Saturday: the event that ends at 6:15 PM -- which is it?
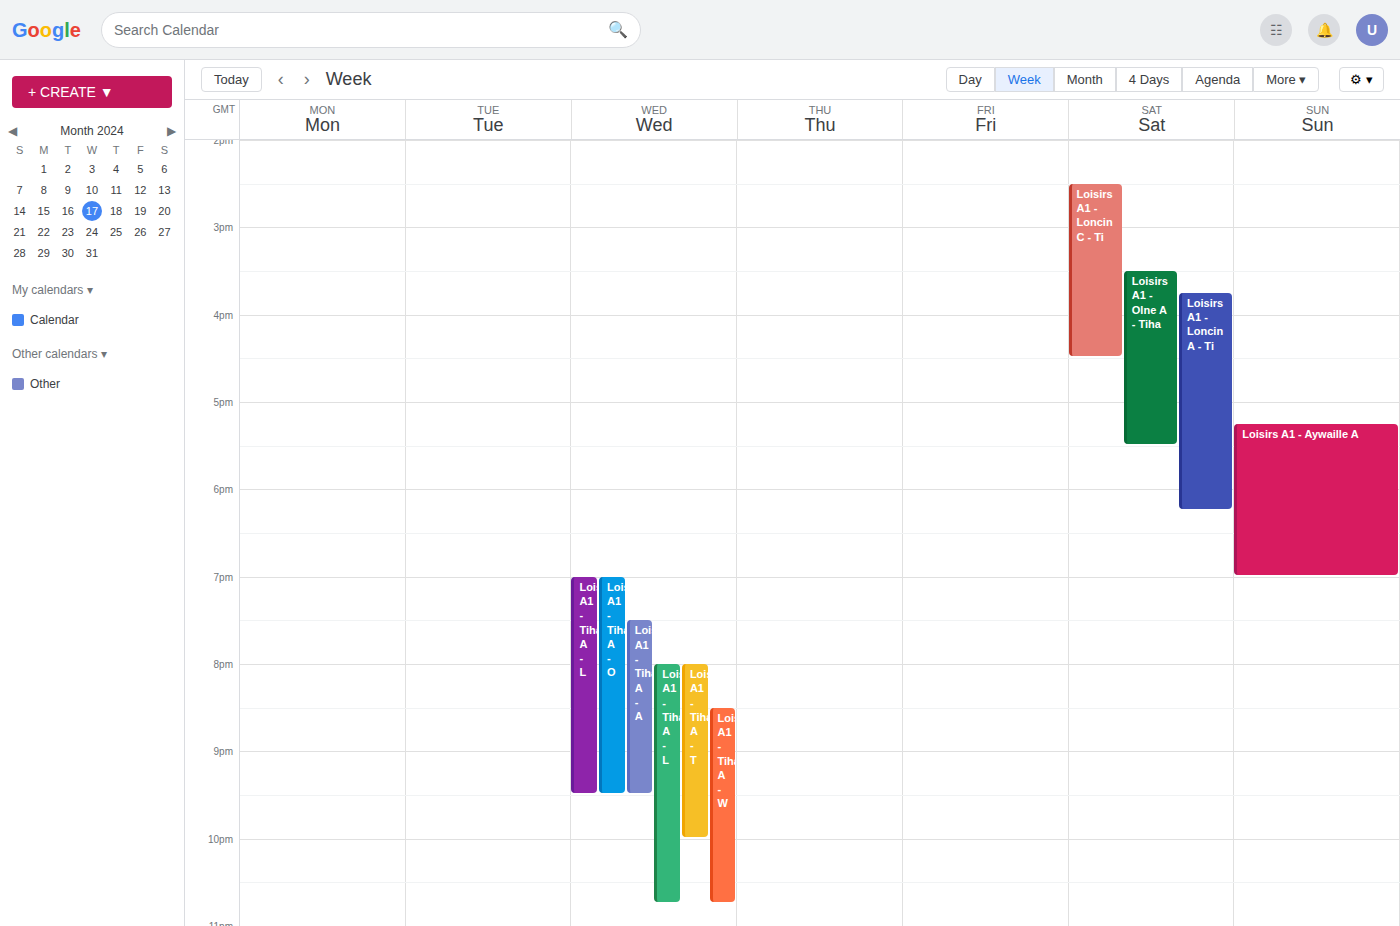
"Loisirs A1 - Loncin A - Ti"